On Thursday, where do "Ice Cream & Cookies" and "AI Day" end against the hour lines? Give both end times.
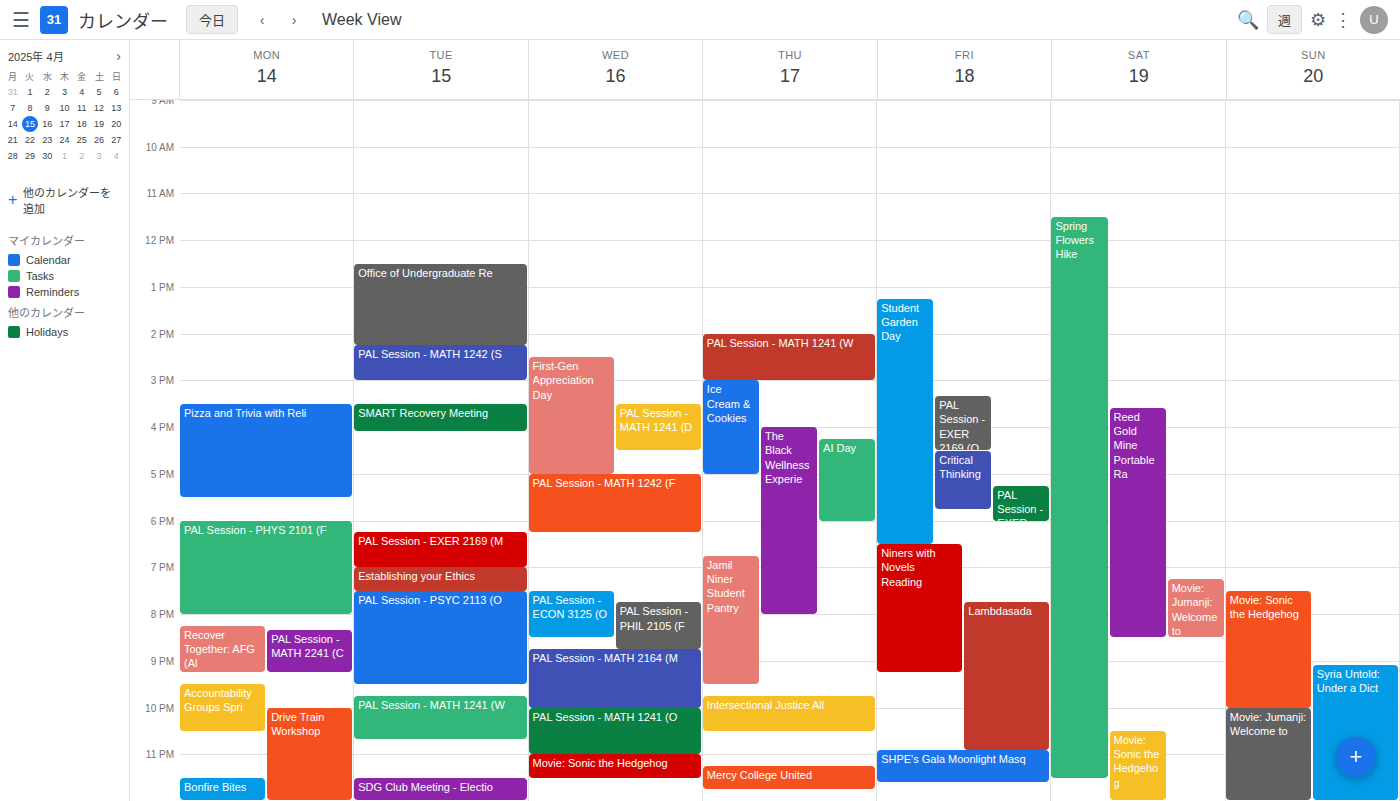
"Ice Cream & Cookies": 5:00 PM, exactly on the 5 PM line. "AI Day": 6:00 PM, exactly on the 6 PM line.